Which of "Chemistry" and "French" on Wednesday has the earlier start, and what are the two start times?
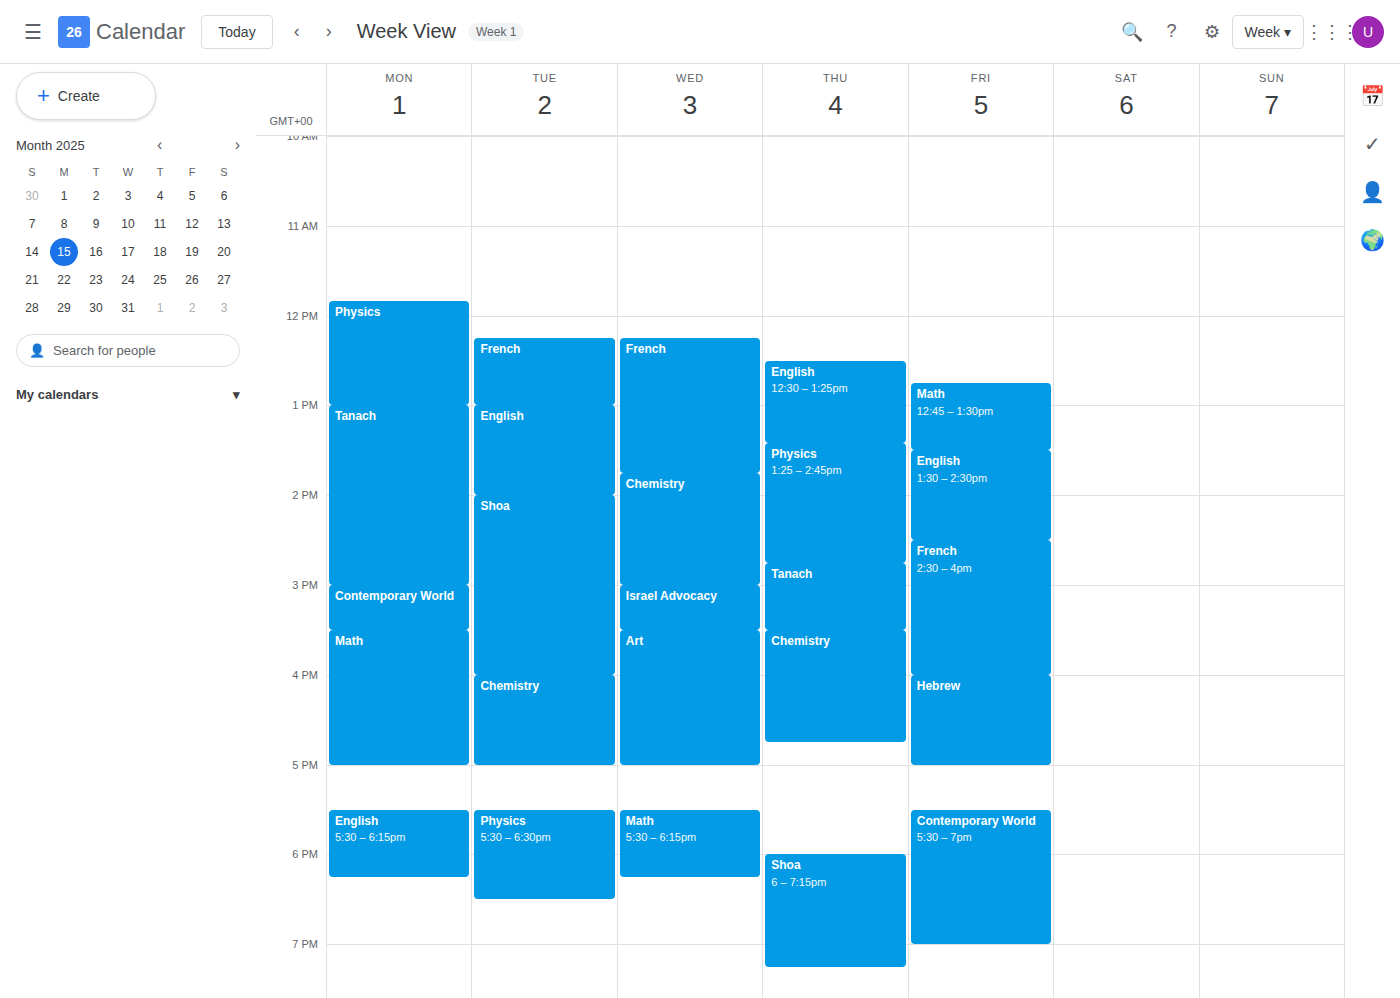
"French" 12:15 PM; "Chemistry" 1:45 PM.